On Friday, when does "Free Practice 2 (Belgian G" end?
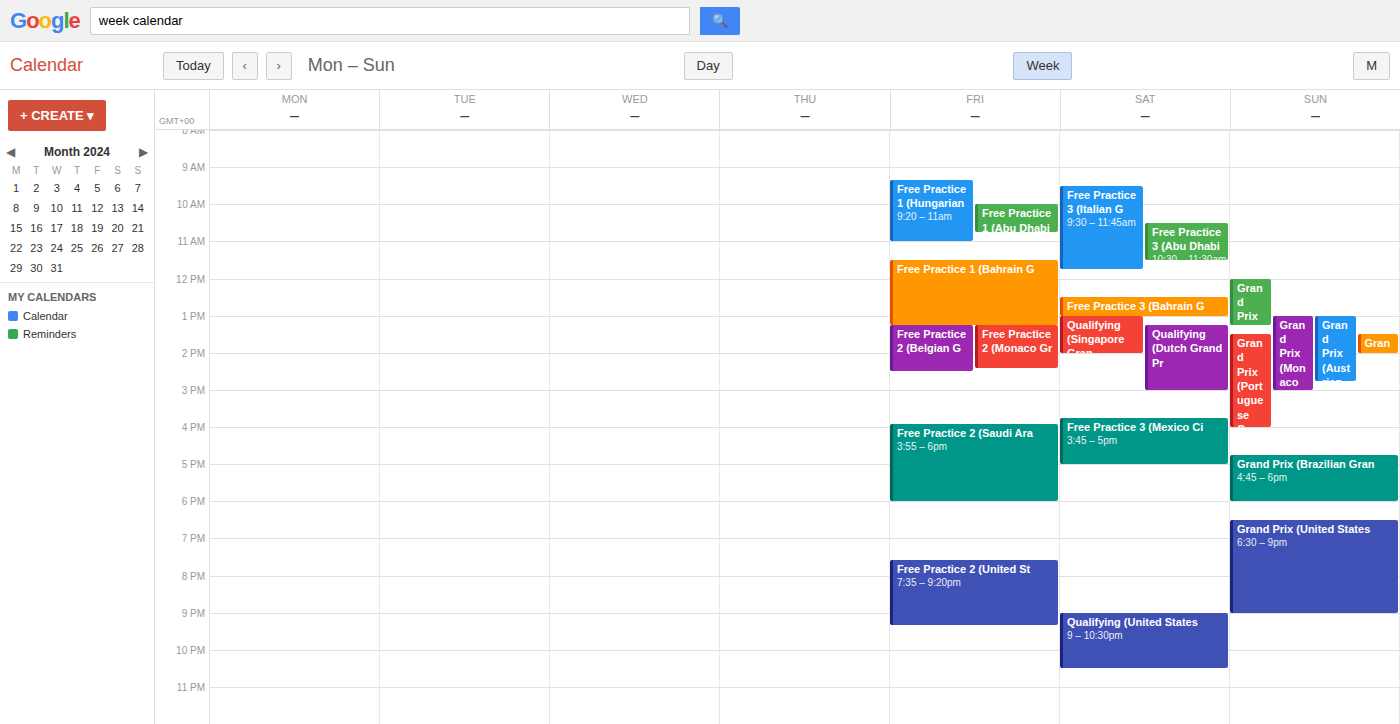
2:30 PM